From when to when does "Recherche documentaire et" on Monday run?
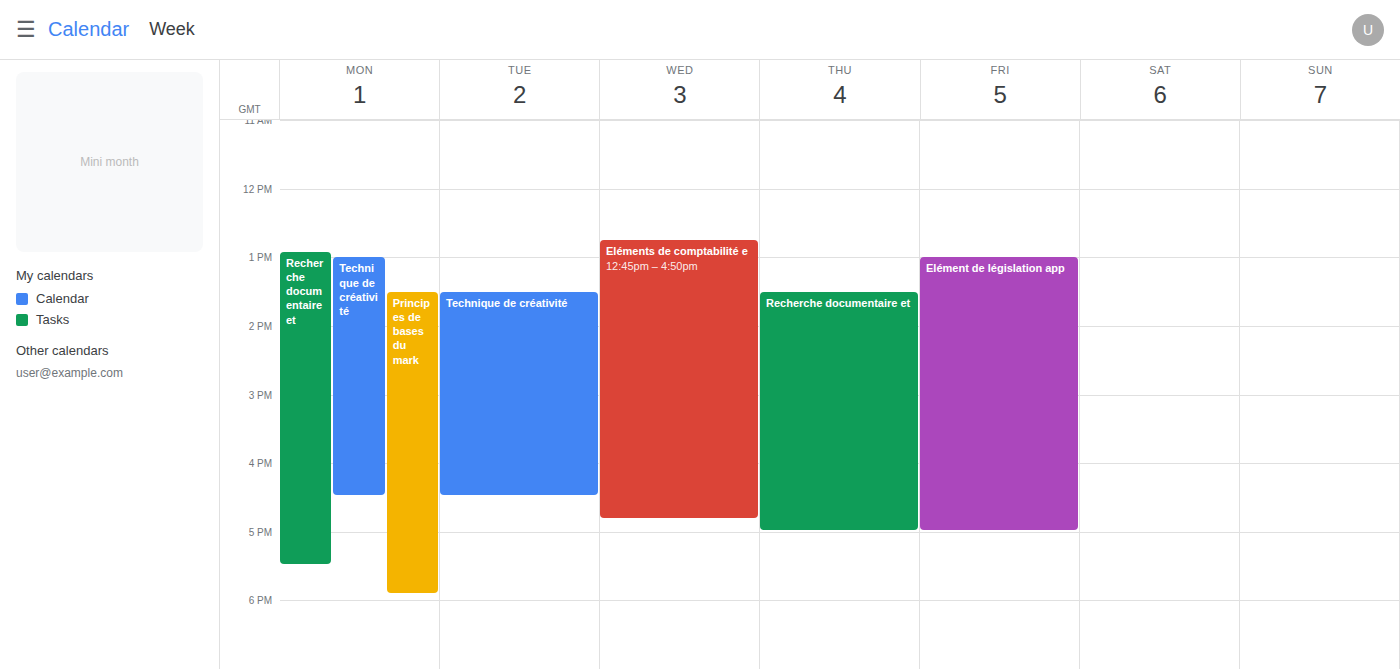
12:55 to 17:30